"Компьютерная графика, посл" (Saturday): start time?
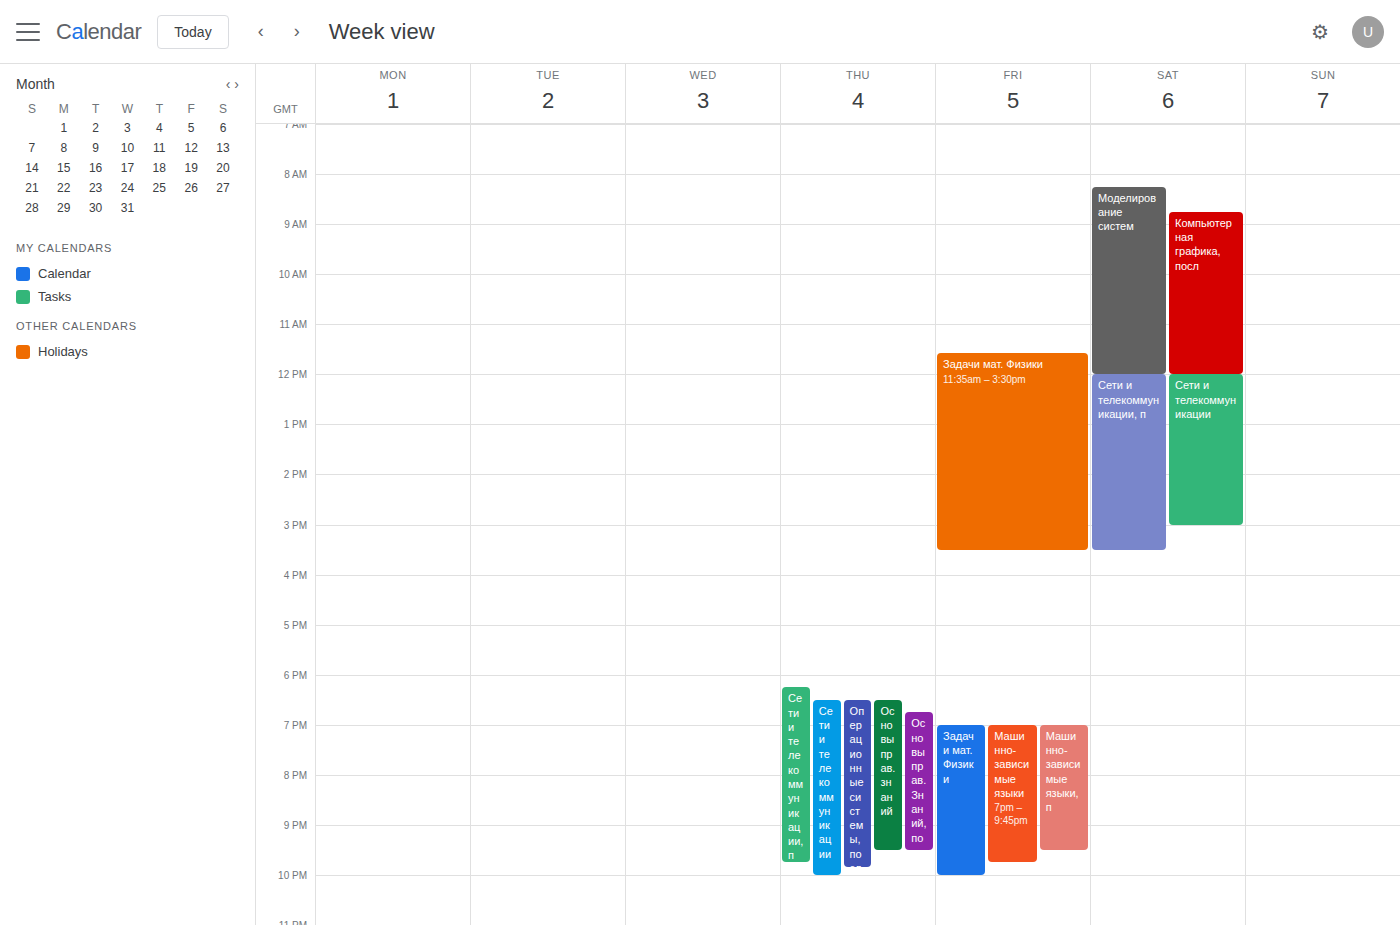
8:45 AM